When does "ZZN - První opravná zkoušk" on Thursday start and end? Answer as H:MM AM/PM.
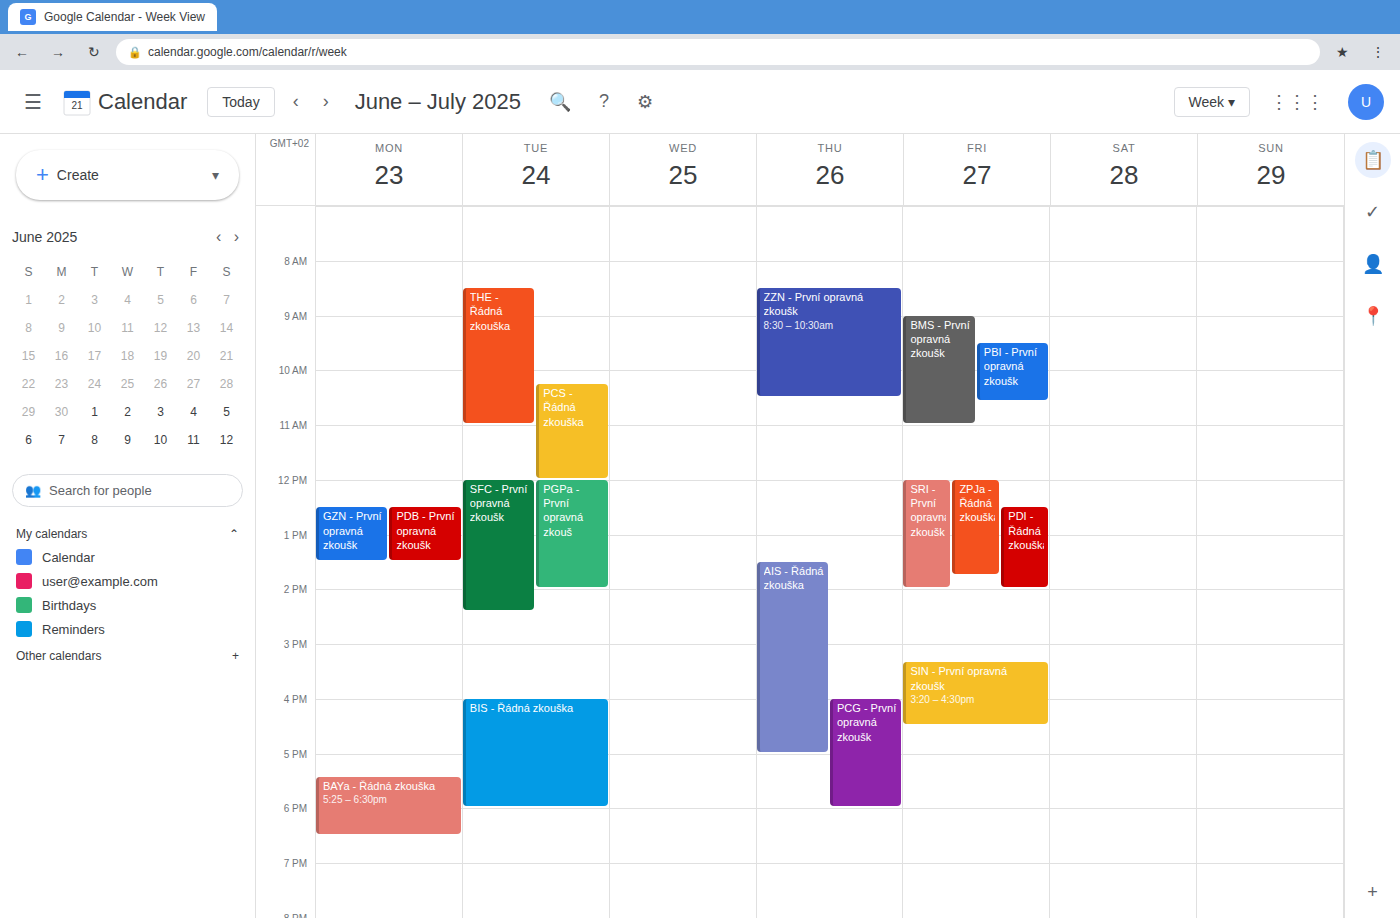
8:30 AM to 10:30 AM